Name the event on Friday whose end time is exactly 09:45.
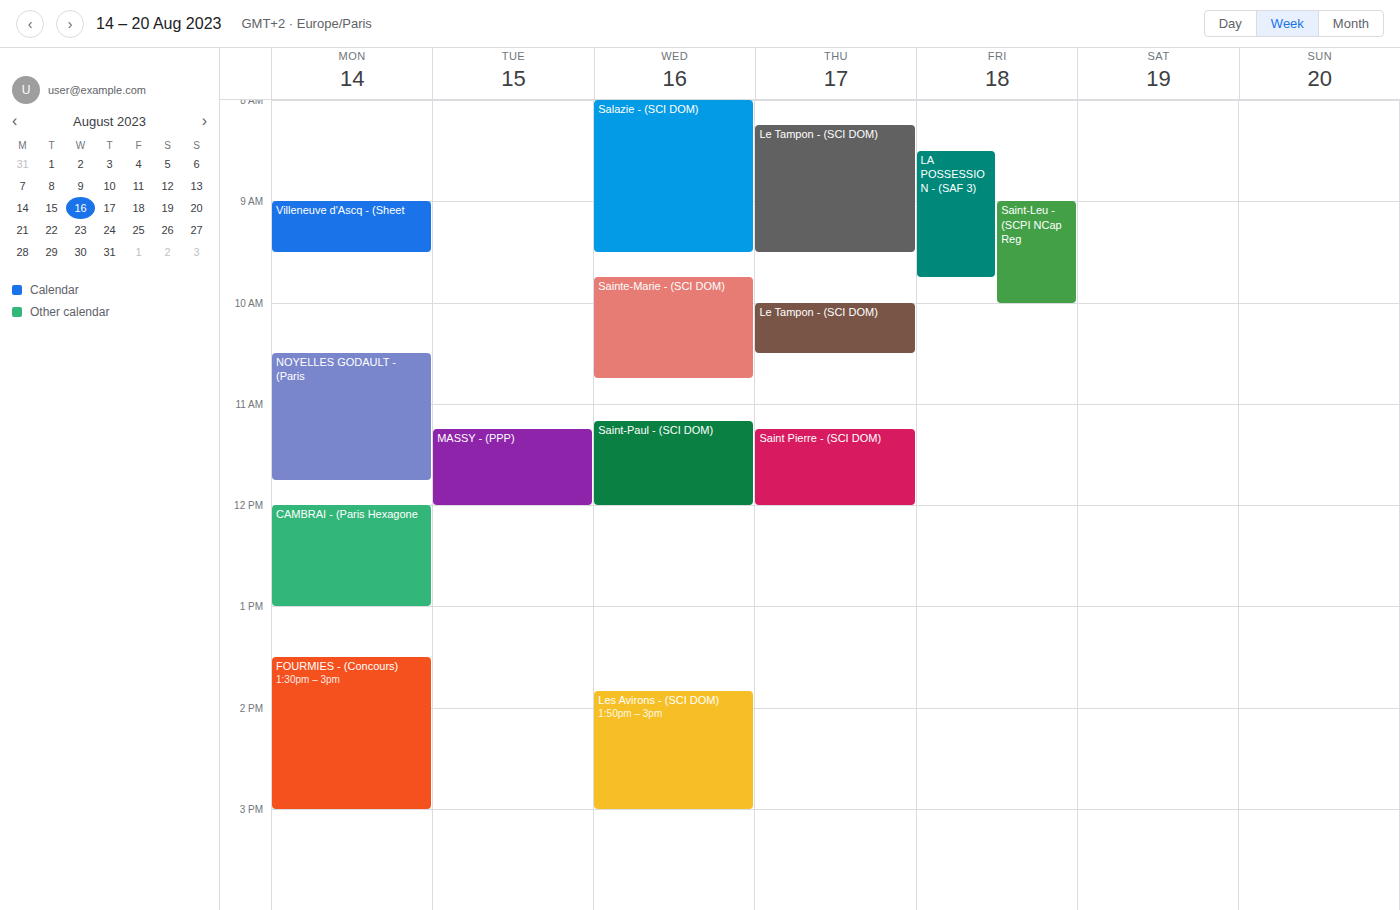
"LA POSSESSION - (SAF 3)"